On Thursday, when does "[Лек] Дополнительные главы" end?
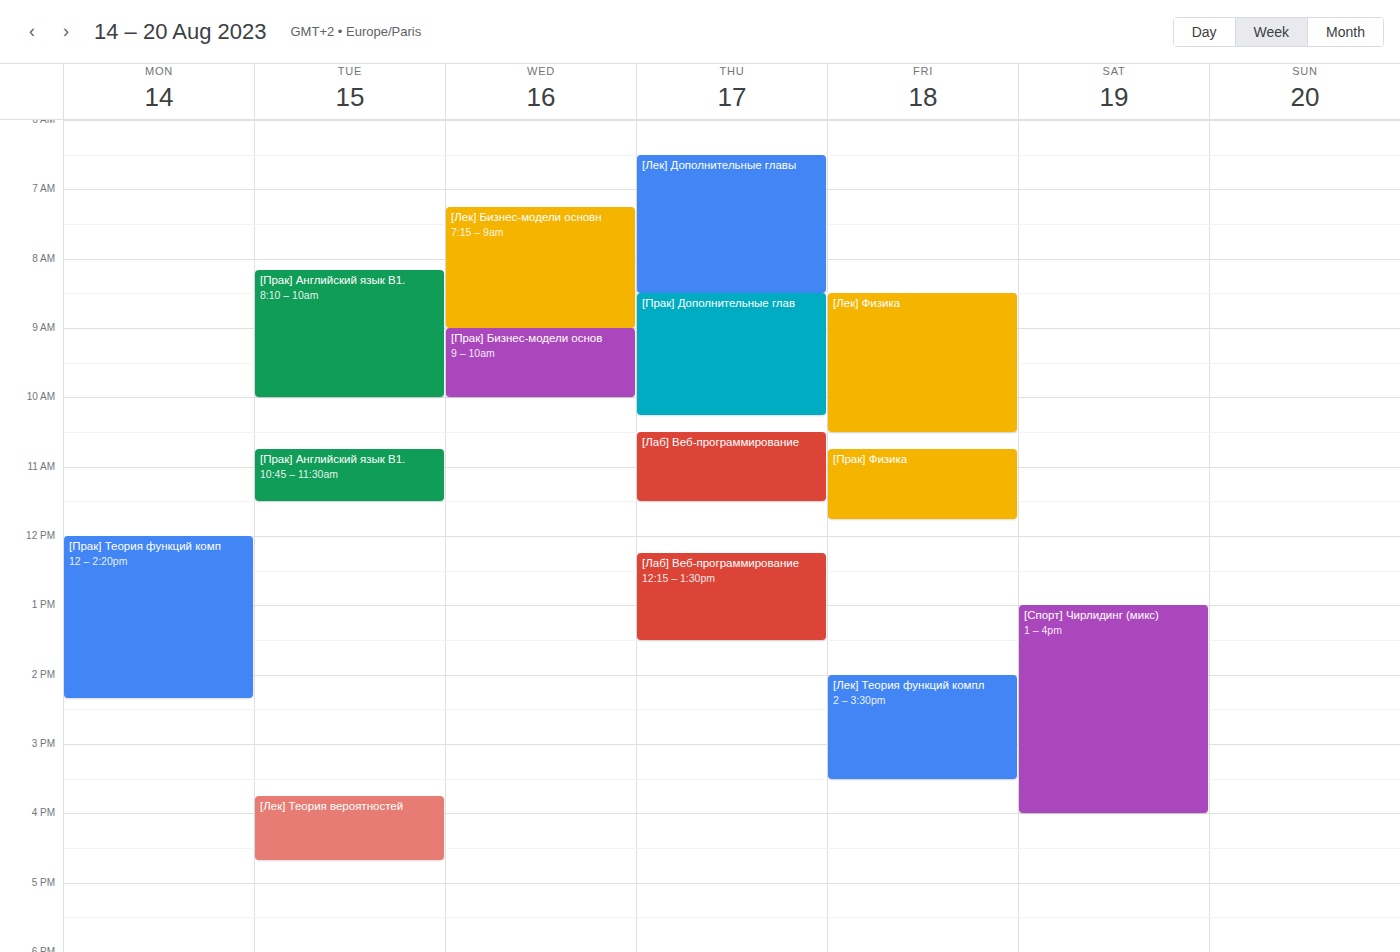
8:30 AM